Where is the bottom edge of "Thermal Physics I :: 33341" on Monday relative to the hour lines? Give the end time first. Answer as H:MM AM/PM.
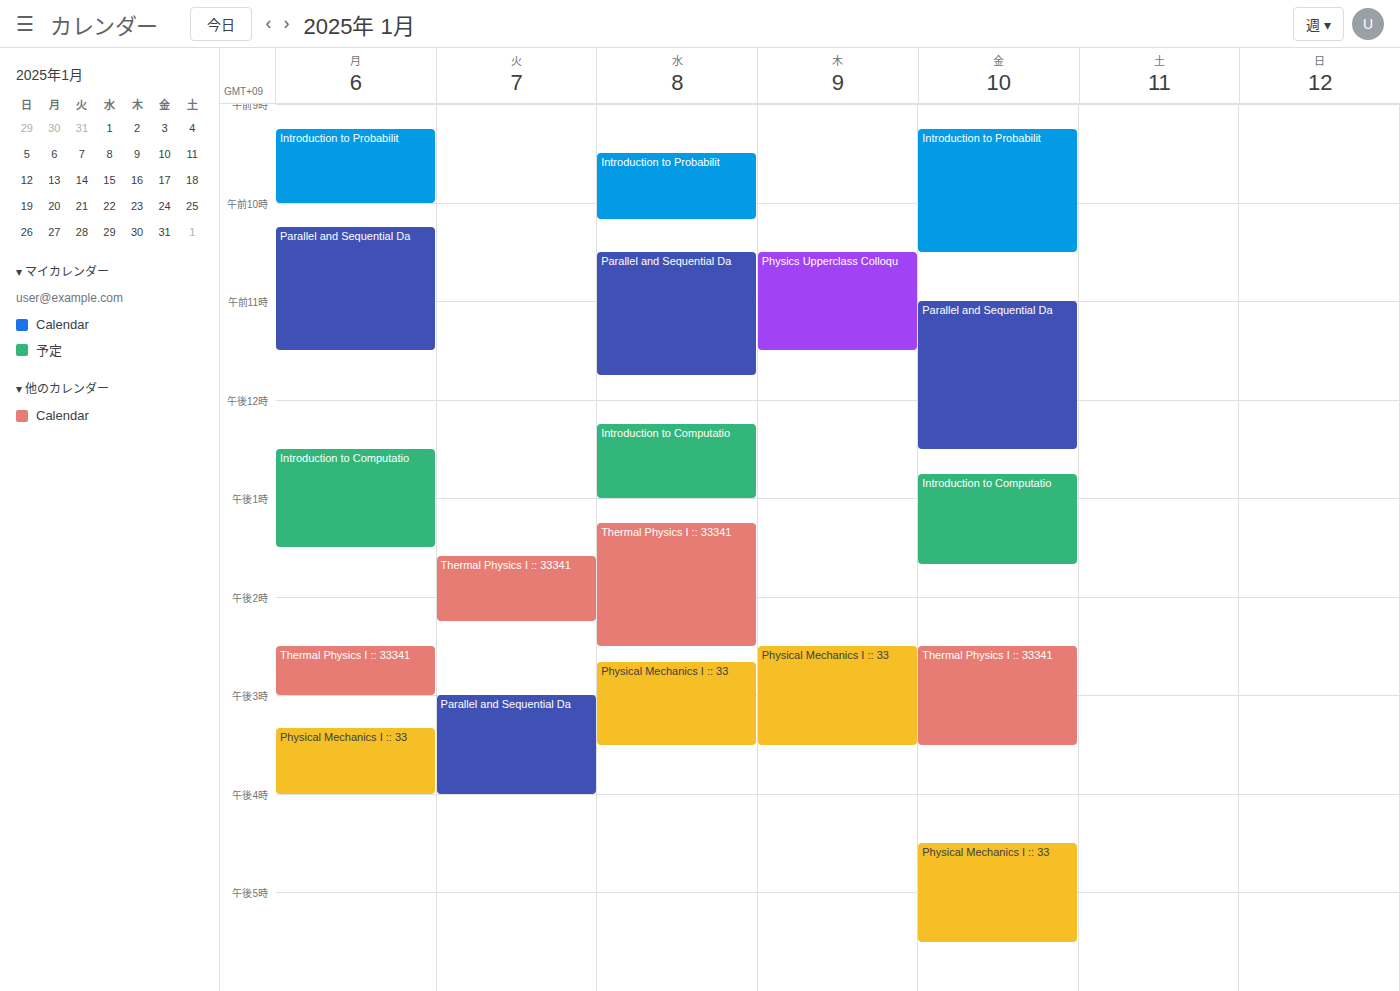
3:00 PM -- exactly on the 3 PM line.